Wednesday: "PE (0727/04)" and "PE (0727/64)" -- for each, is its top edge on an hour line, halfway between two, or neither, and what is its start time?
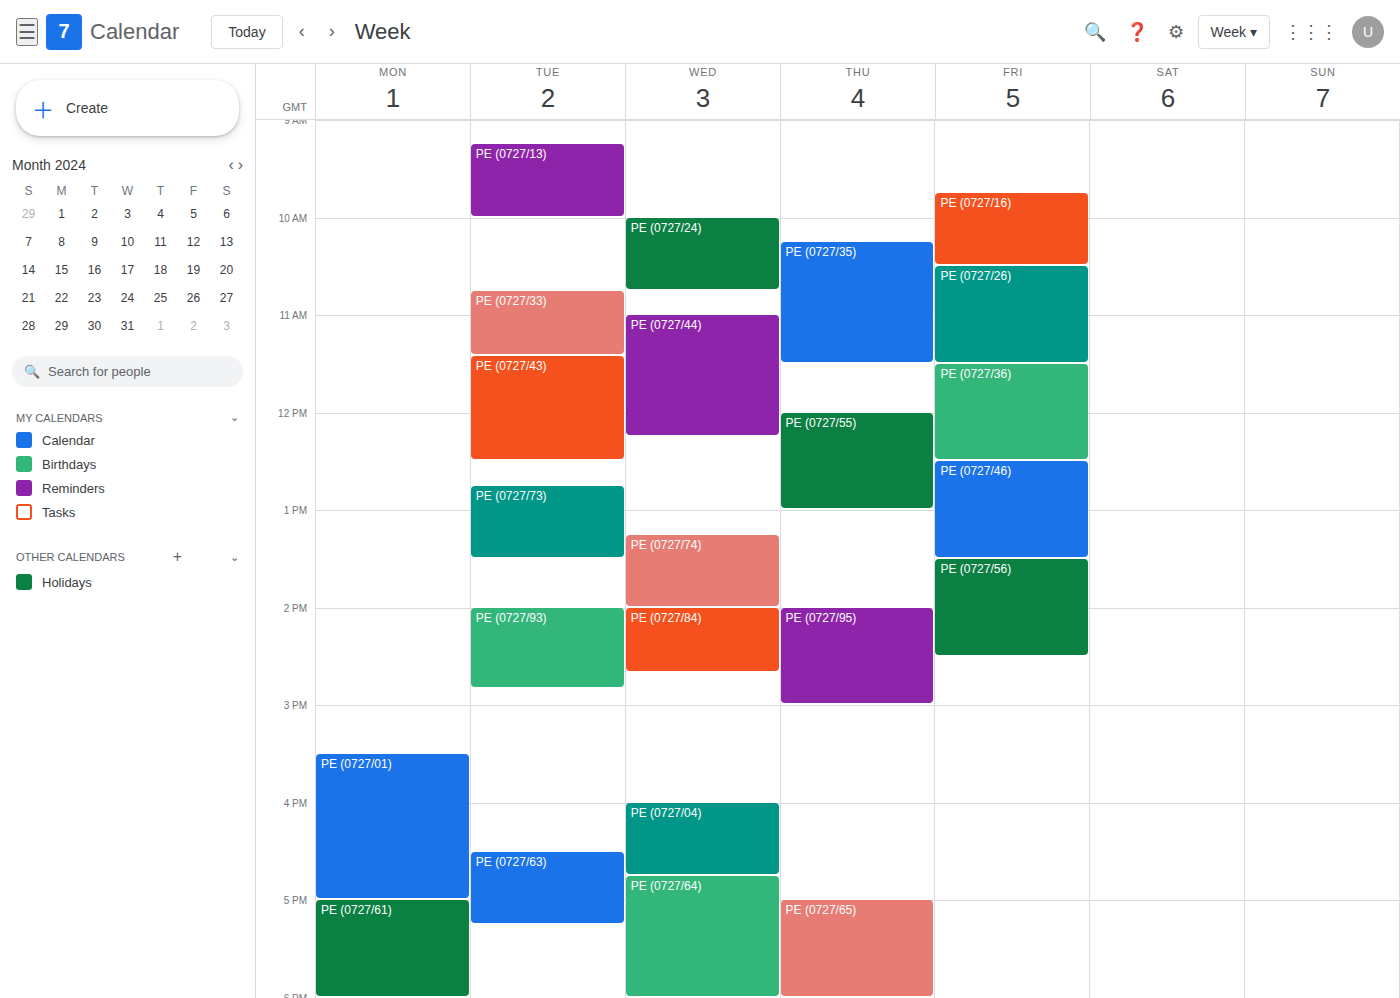
"PE (0727/04)": 4:00 PM, exactly on the 4 PM line. "PE (0727/64)": 4:45 PM, neither: three quarters of the way from the 4 PM line to the 5 PM line.